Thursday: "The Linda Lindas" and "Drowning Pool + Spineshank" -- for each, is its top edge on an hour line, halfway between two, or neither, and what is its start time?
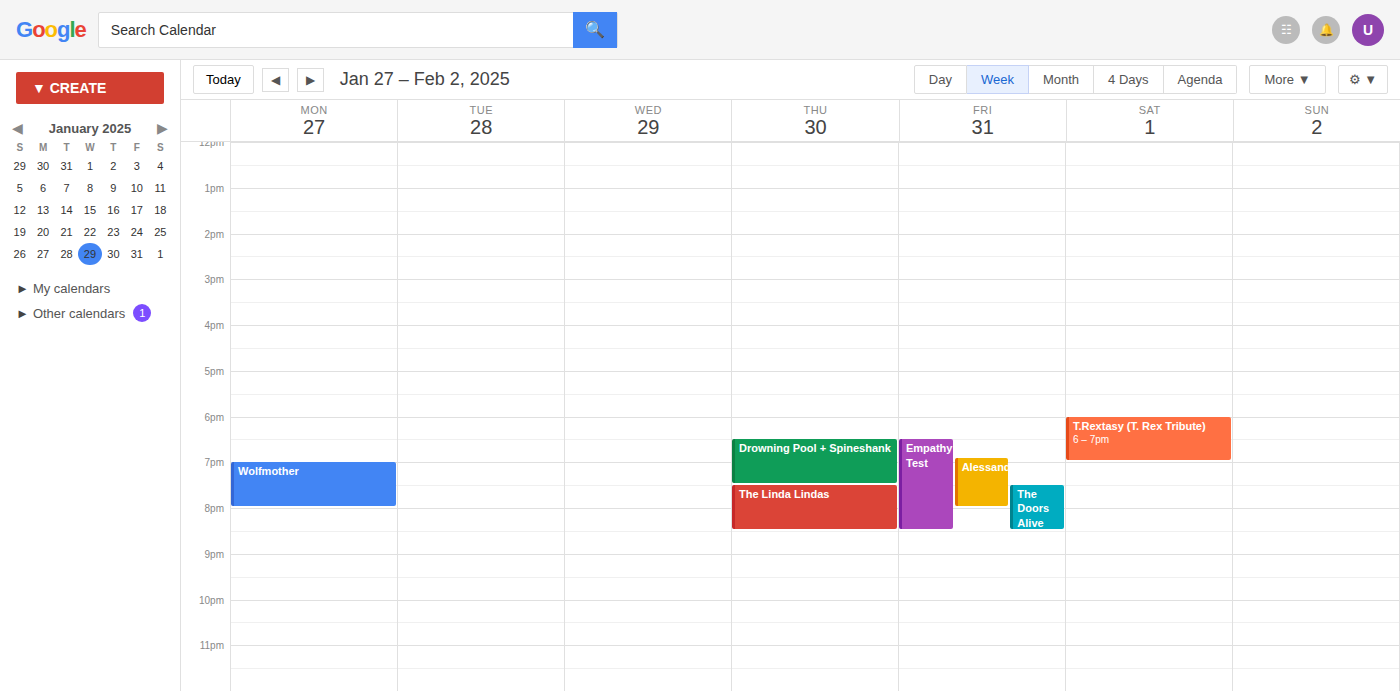
"The Linda Lindas": 7:30 PM, halfway between the 7 PM and 8 PM lines. "Drowning Pool + Spineshank": 6:30 PM, halfway between the 6 PM and 7 PM lines.